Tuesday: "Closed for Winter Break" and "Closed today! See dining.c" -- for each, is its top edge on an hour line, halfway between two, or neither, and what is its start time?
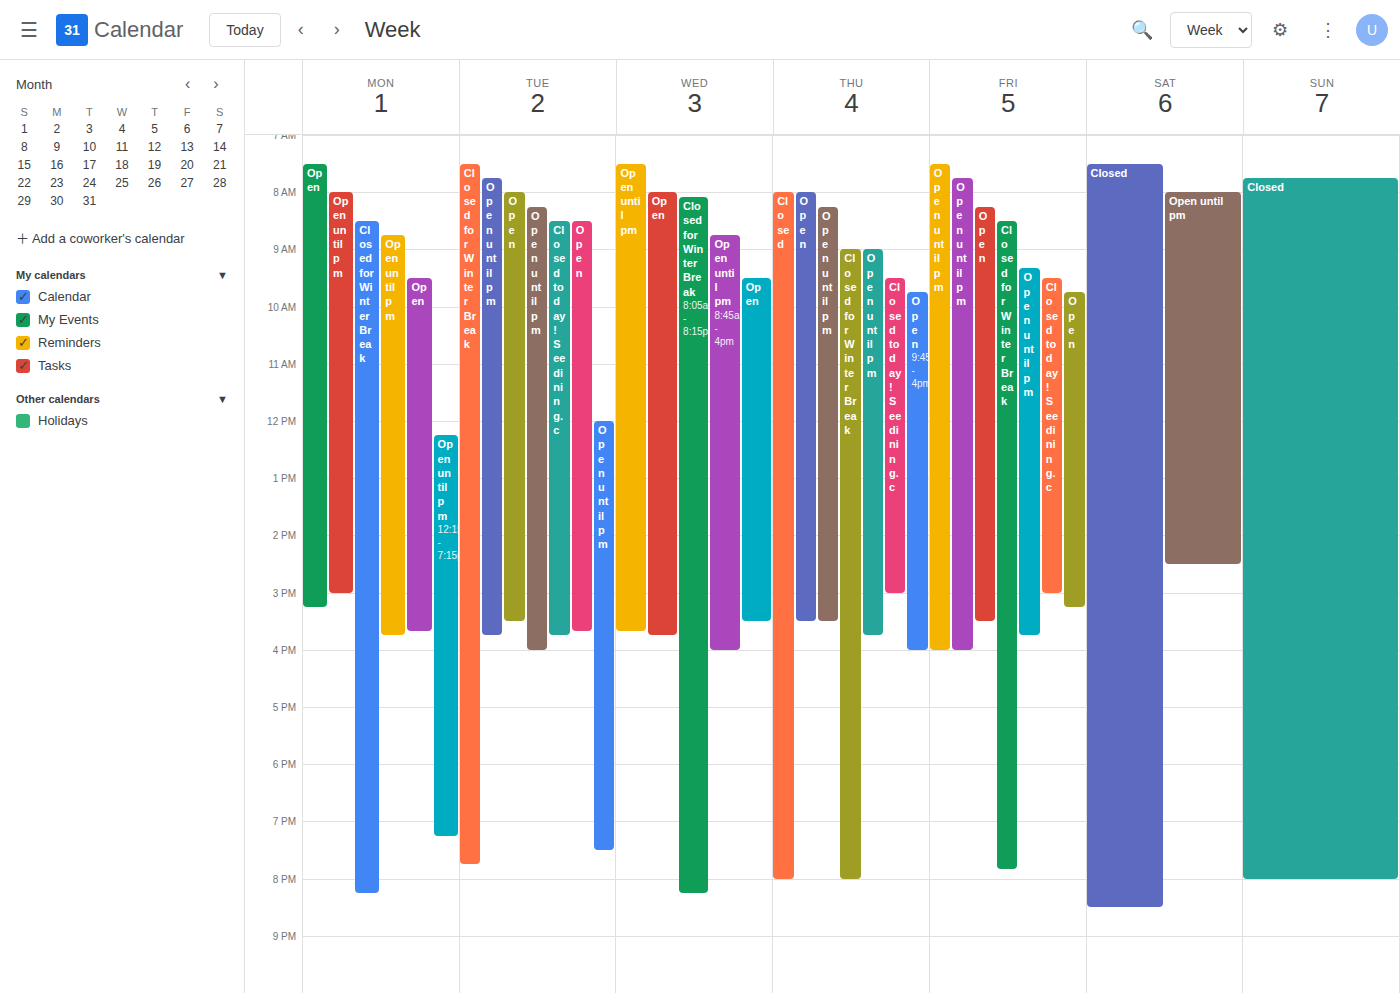
"Closed for Winter Break": 7:30 AM, halfway between the 7 AM and 8 AM lines. "Closed today! See dining.c": 8:30 AM, halfway between the 8 AM and 9 AM lines.